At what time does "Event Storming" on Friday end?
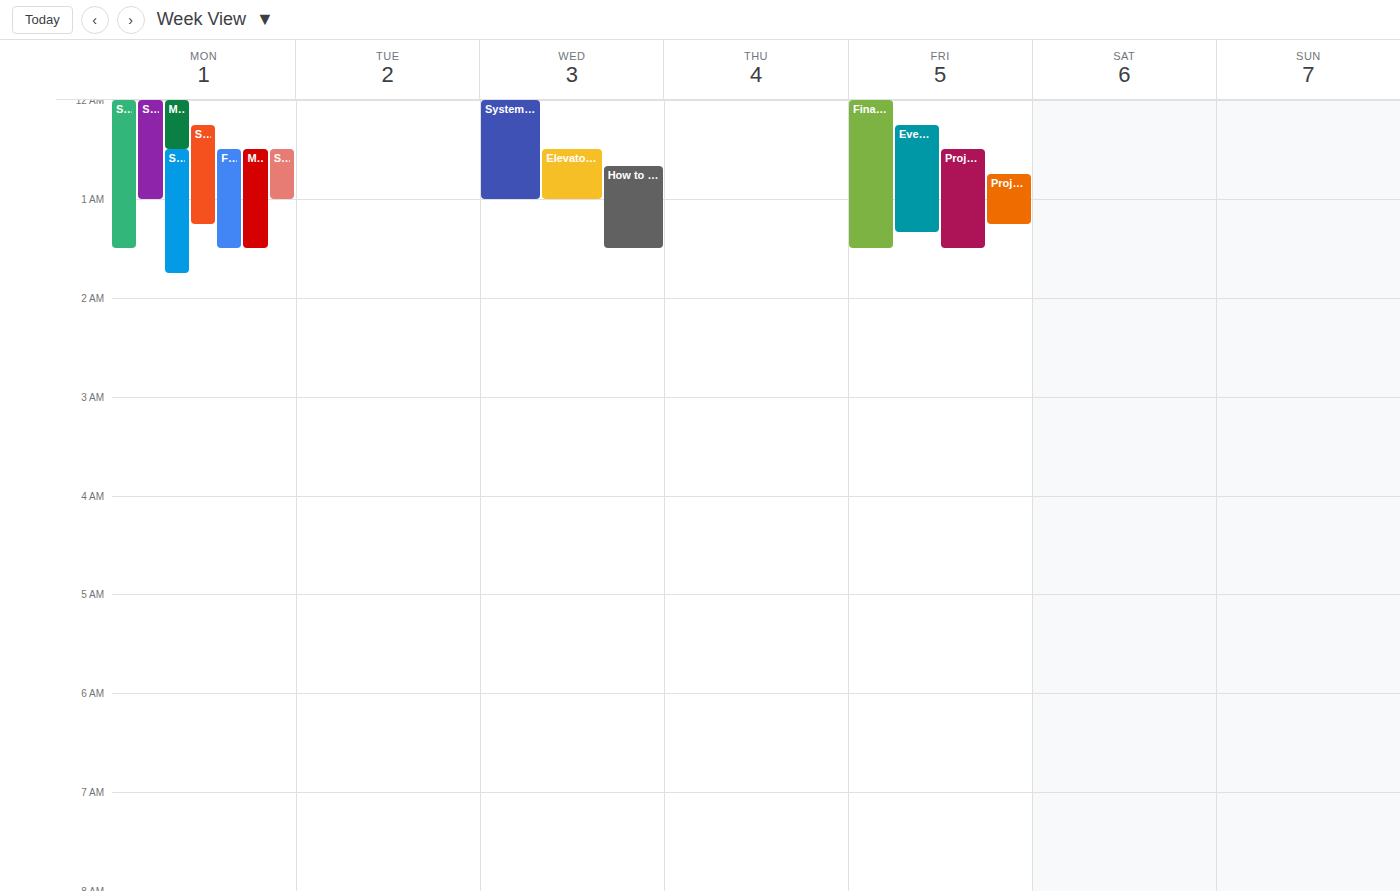
1:20 AM